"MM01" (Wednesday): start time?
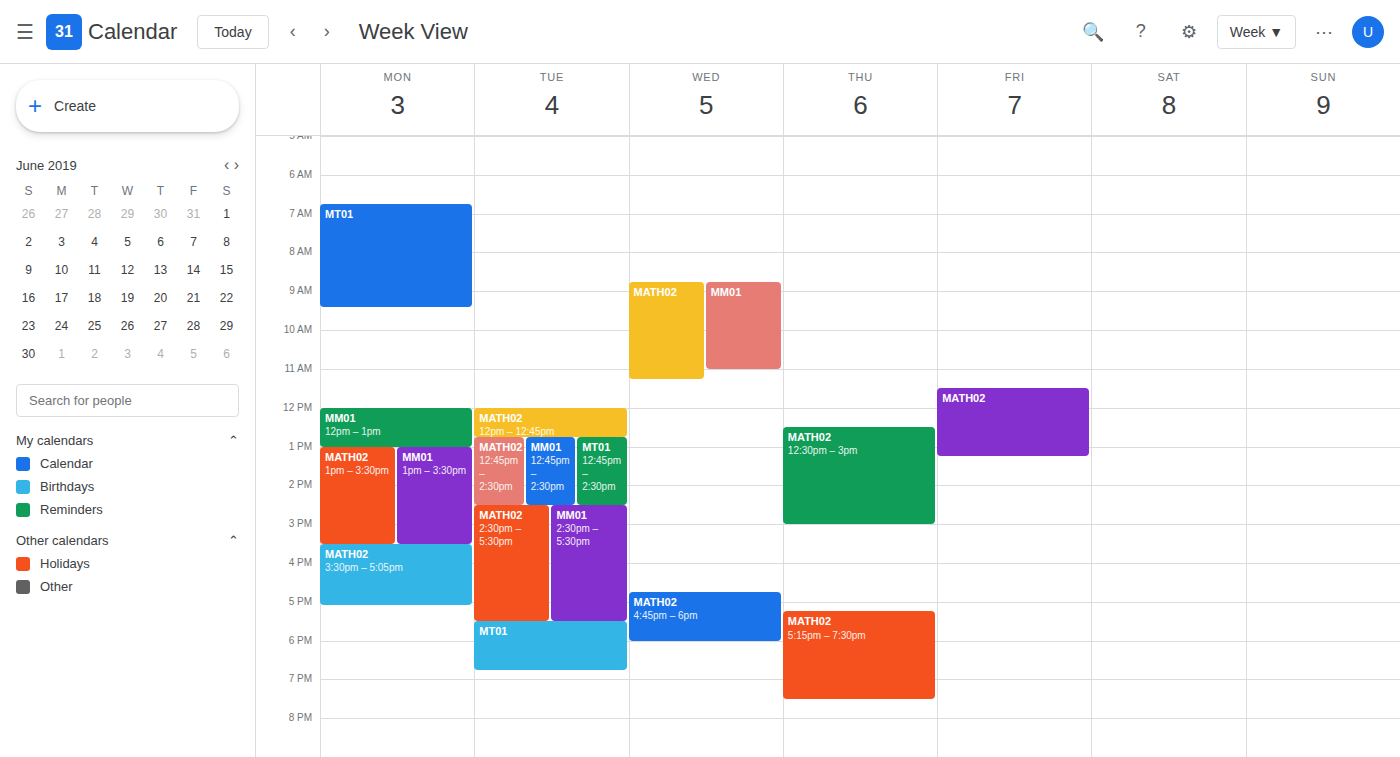
08:45